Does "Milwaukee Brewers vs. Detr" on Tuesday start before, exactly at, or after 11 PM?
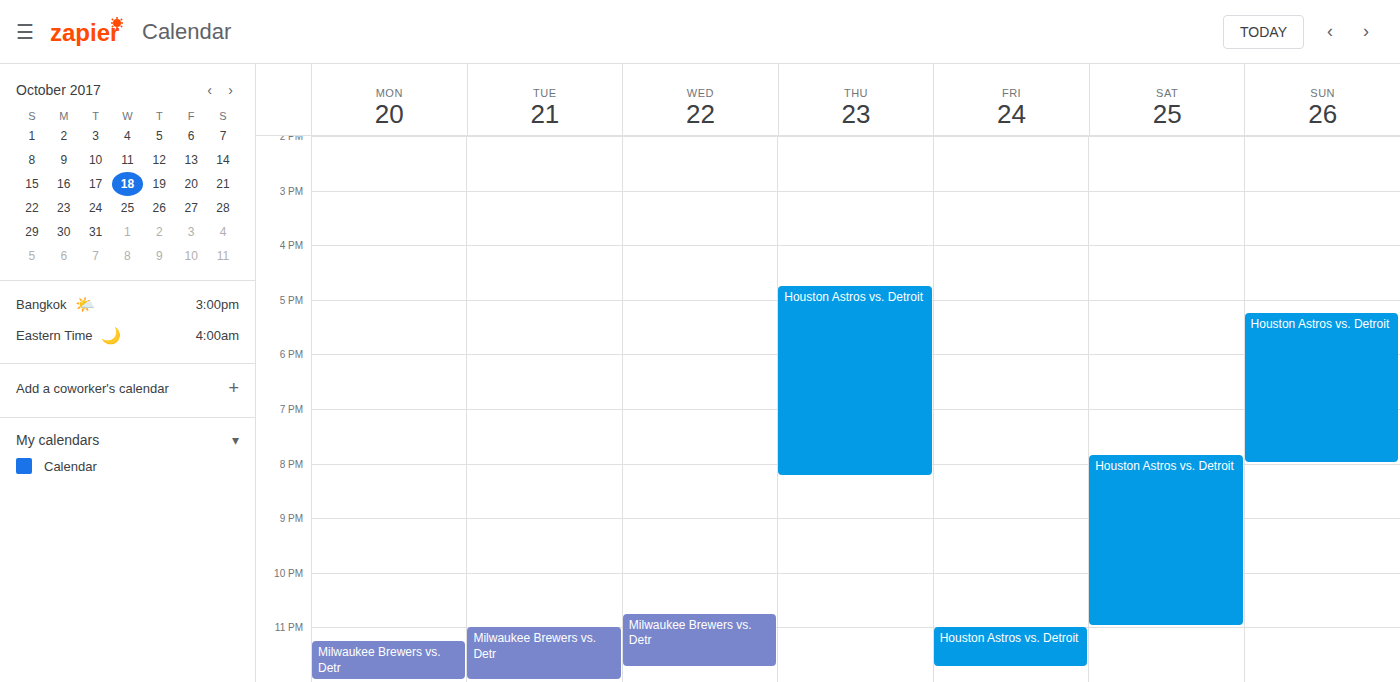
11:00 PM -- exactly at 11 PM, on the 11 PM line.